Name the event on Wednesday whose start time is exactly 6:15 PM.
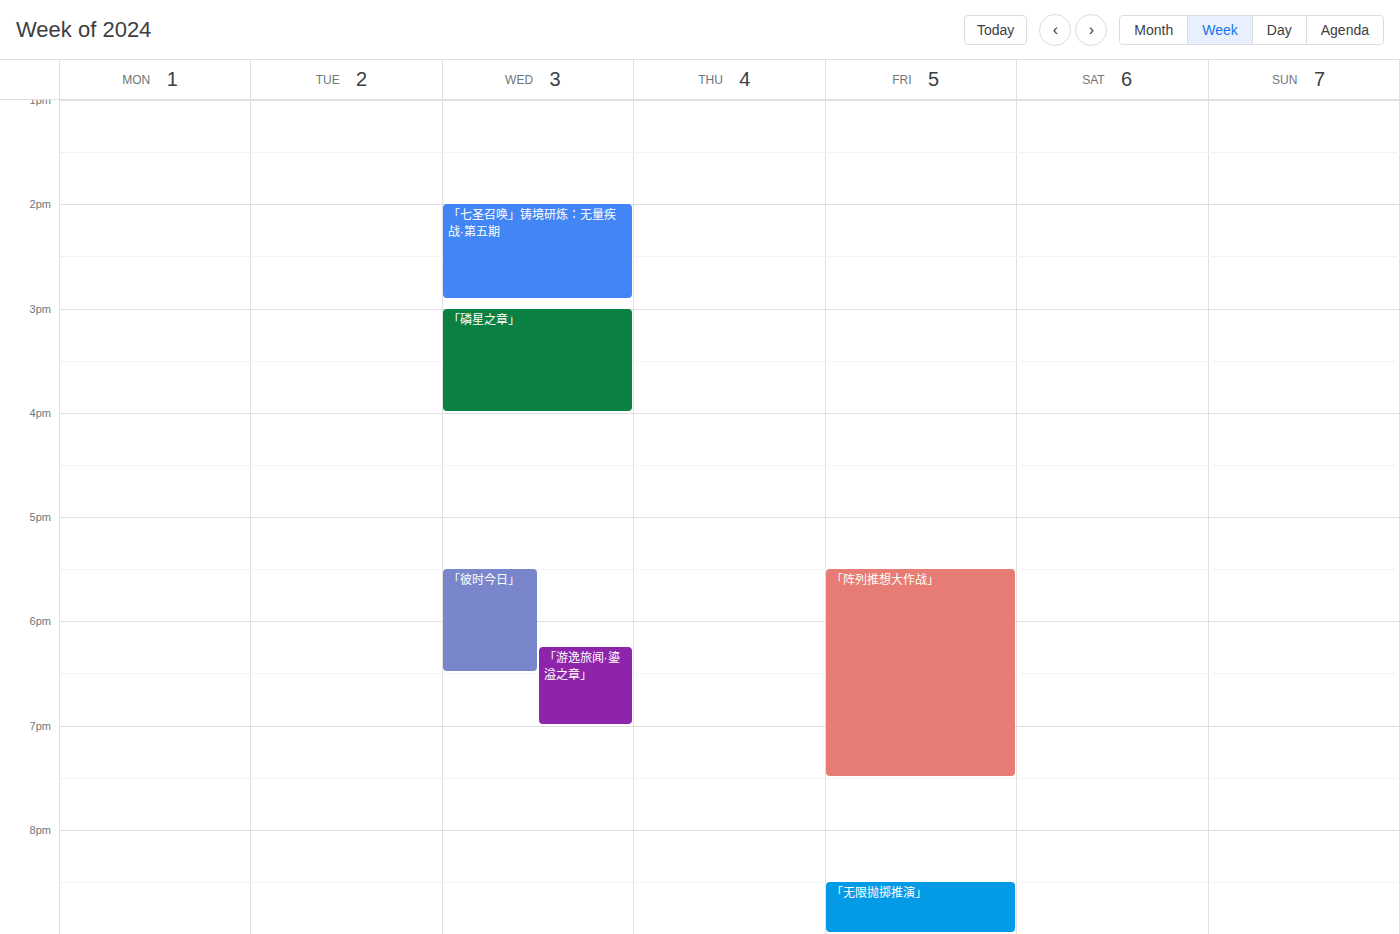
"「游逸旅闻·鎏溢之章」"